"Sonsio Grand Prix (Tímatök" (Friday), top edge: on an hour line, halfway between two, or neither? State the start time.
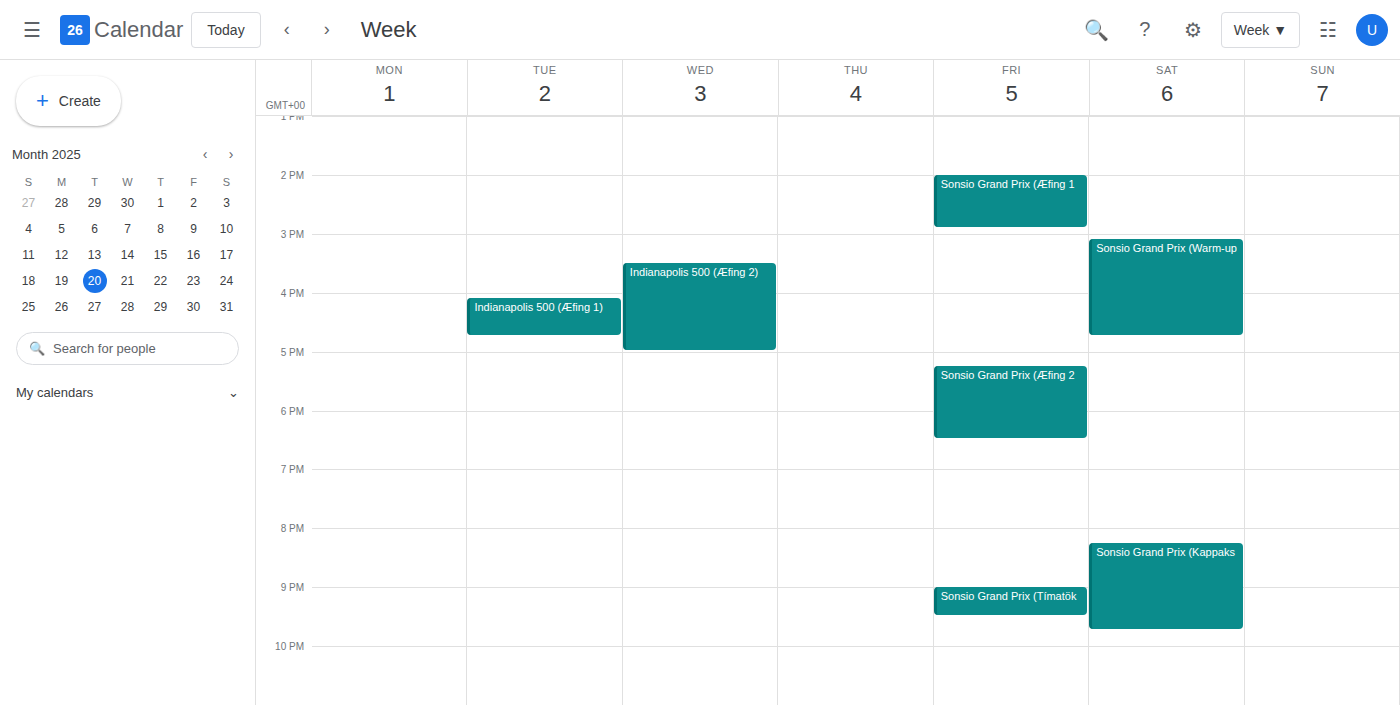
9:00 PM -- exactly on the 9 PM line.